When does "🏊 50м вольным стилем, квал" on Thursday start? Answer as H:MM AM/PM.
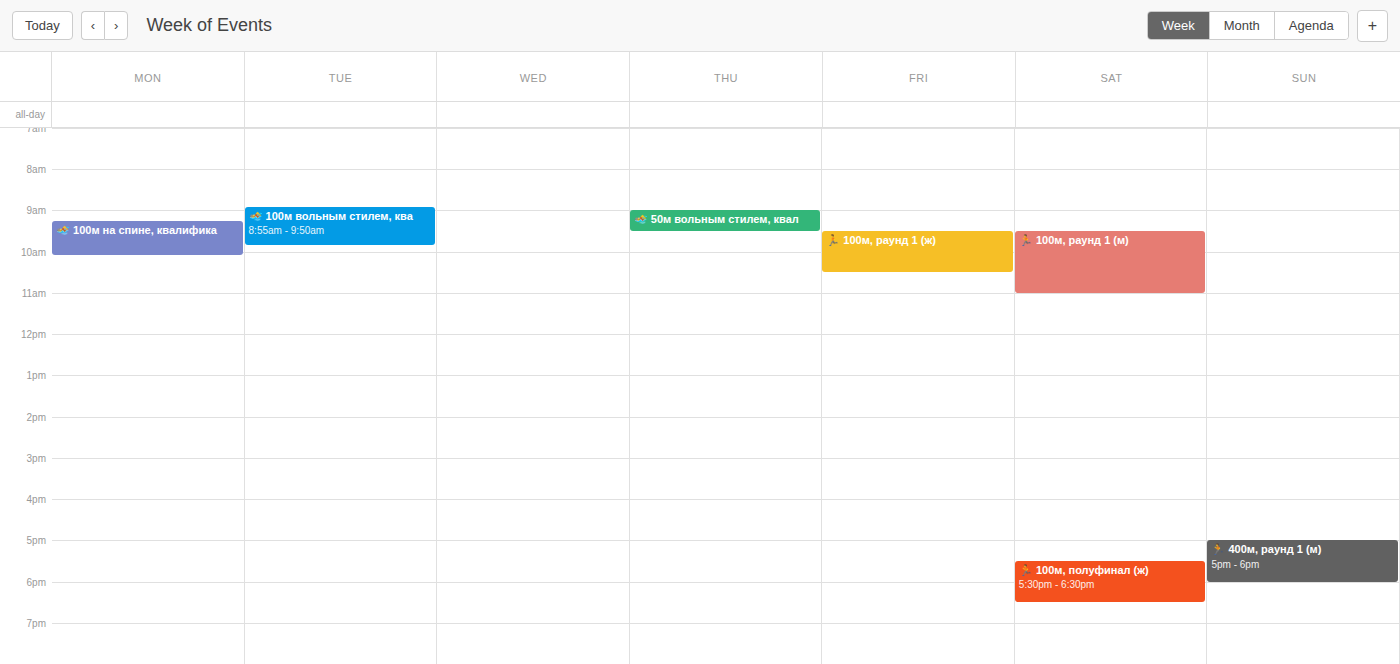
9:00 AM